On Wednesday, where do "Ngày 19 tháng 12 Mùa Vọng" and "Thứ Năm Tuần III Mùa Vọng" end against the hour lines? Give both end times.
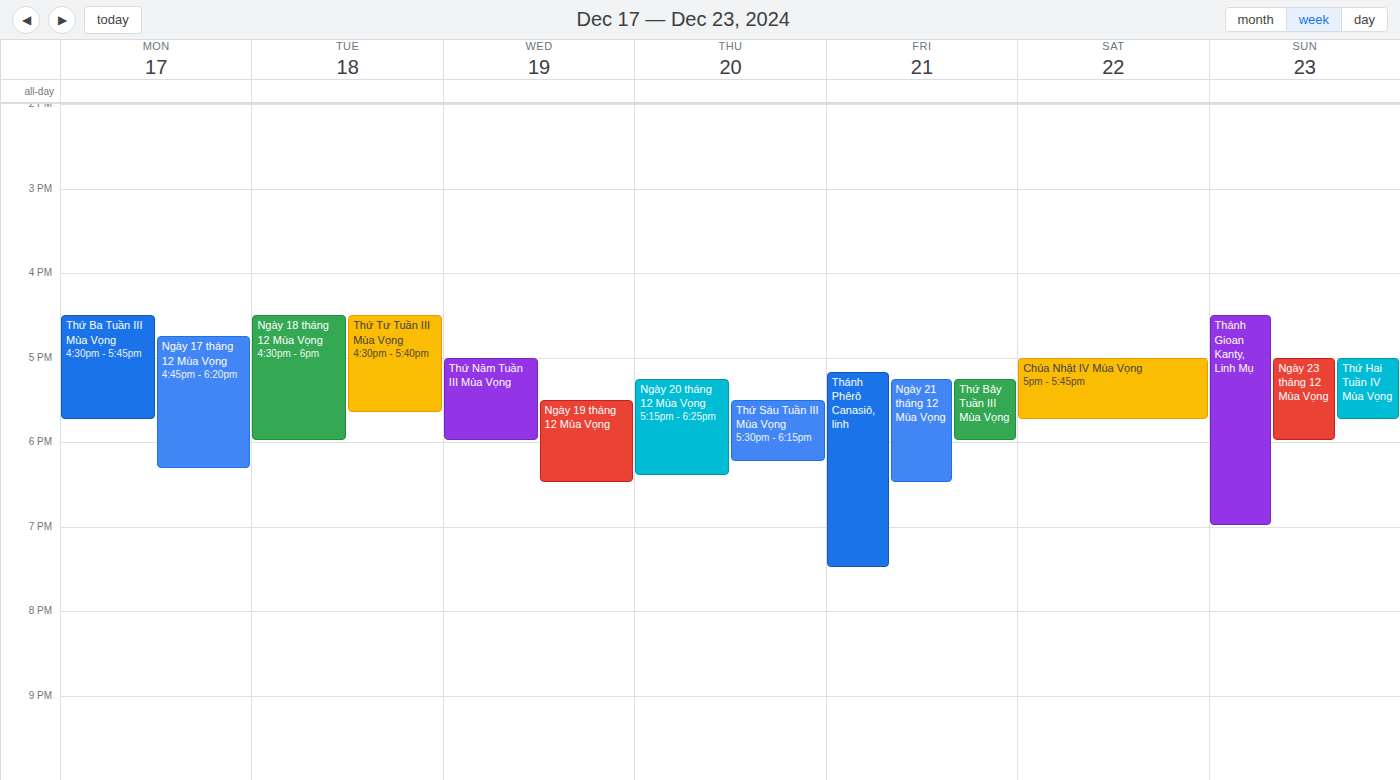
"Ngày 19 tháng 12 Mùa Vọng": 6:30 PM, halfway between the 6 PM and 7 PM lines. "Thứ Năm Tuần III Mùa Vọng": 6:00 PM, exactly on the 6 PM line.